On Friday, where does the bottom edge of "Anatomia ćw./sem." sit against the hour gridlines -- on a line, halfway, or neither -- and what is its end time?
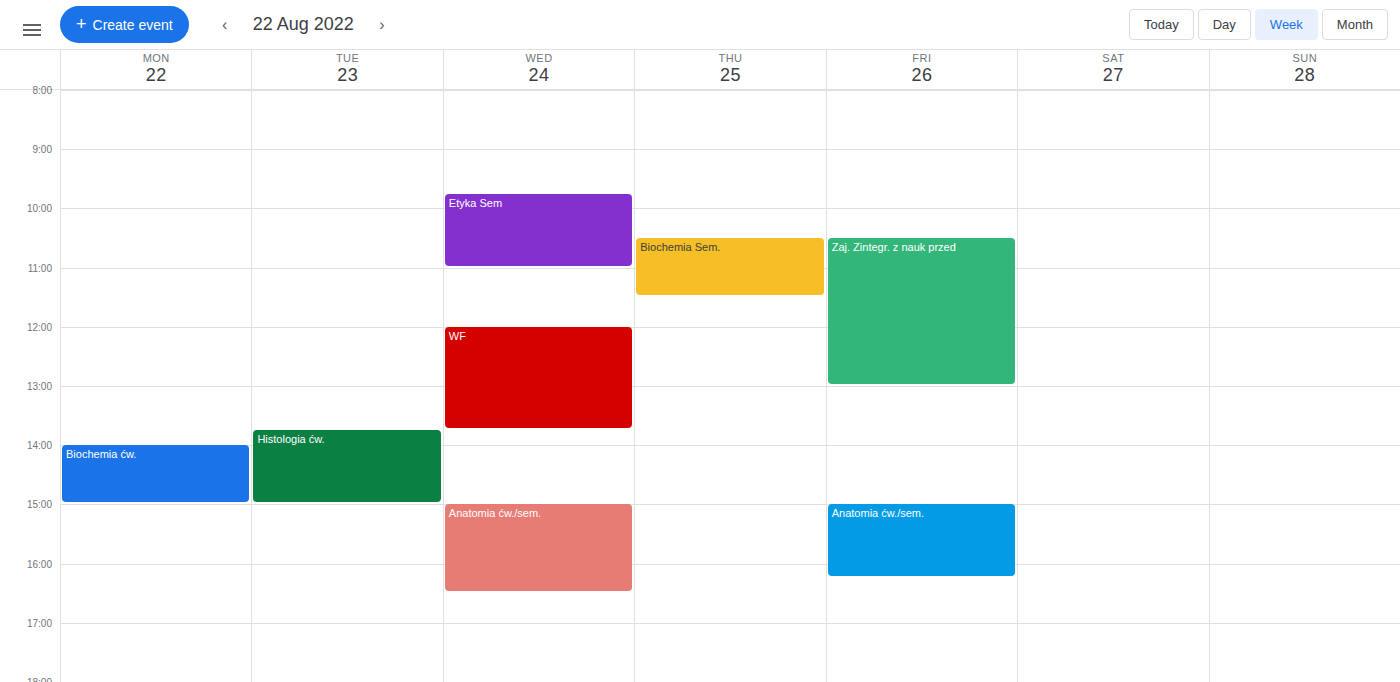
16:15 -- neither: a quarter of the way from the 16:00 line to the 17:00 line.